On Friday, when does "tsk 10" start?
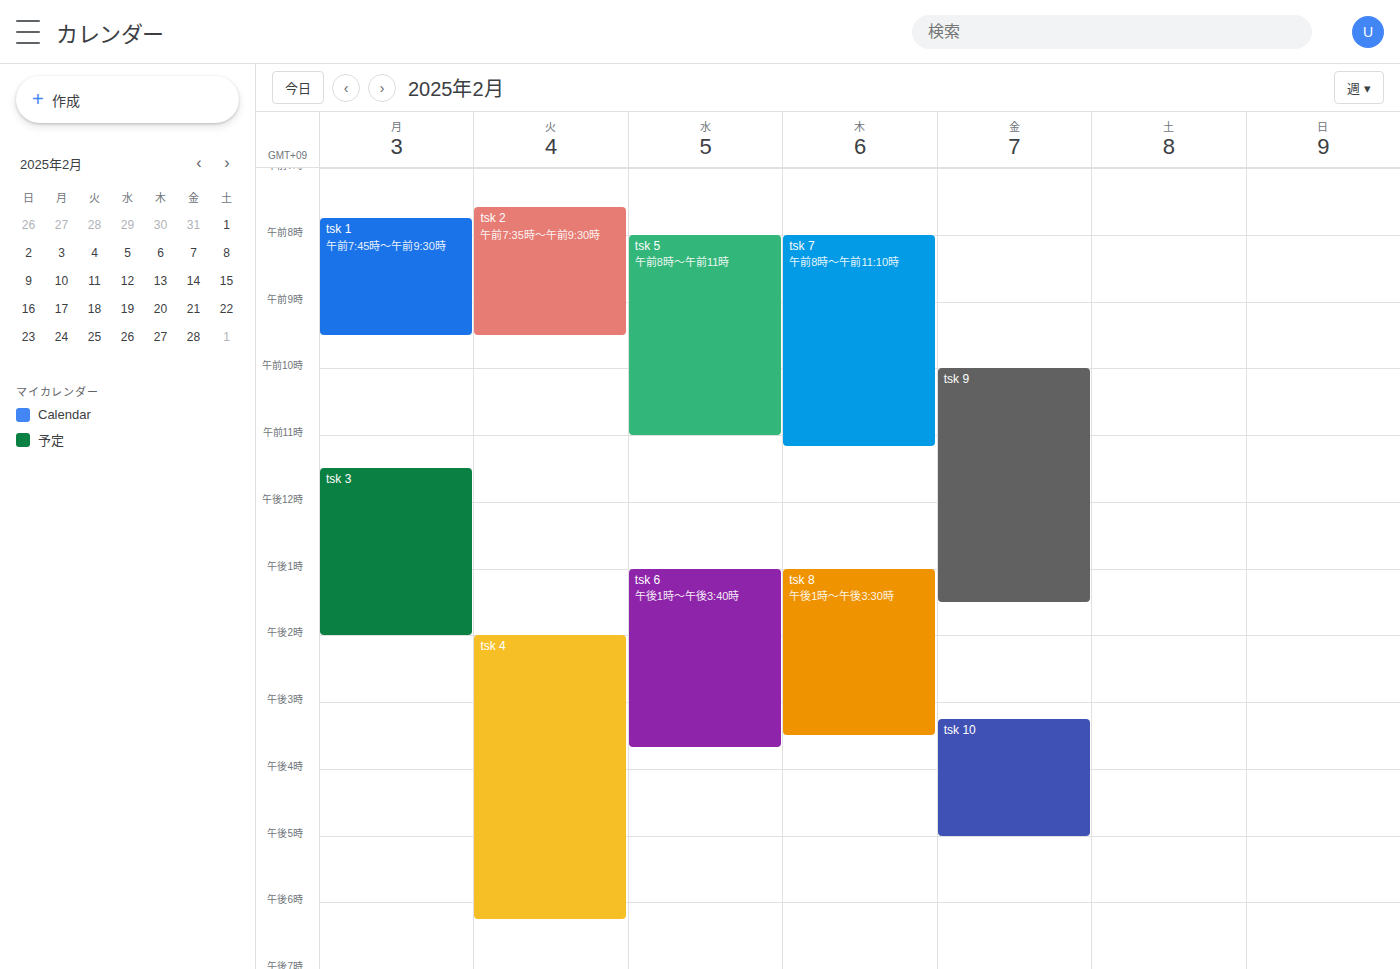
3:15 PM